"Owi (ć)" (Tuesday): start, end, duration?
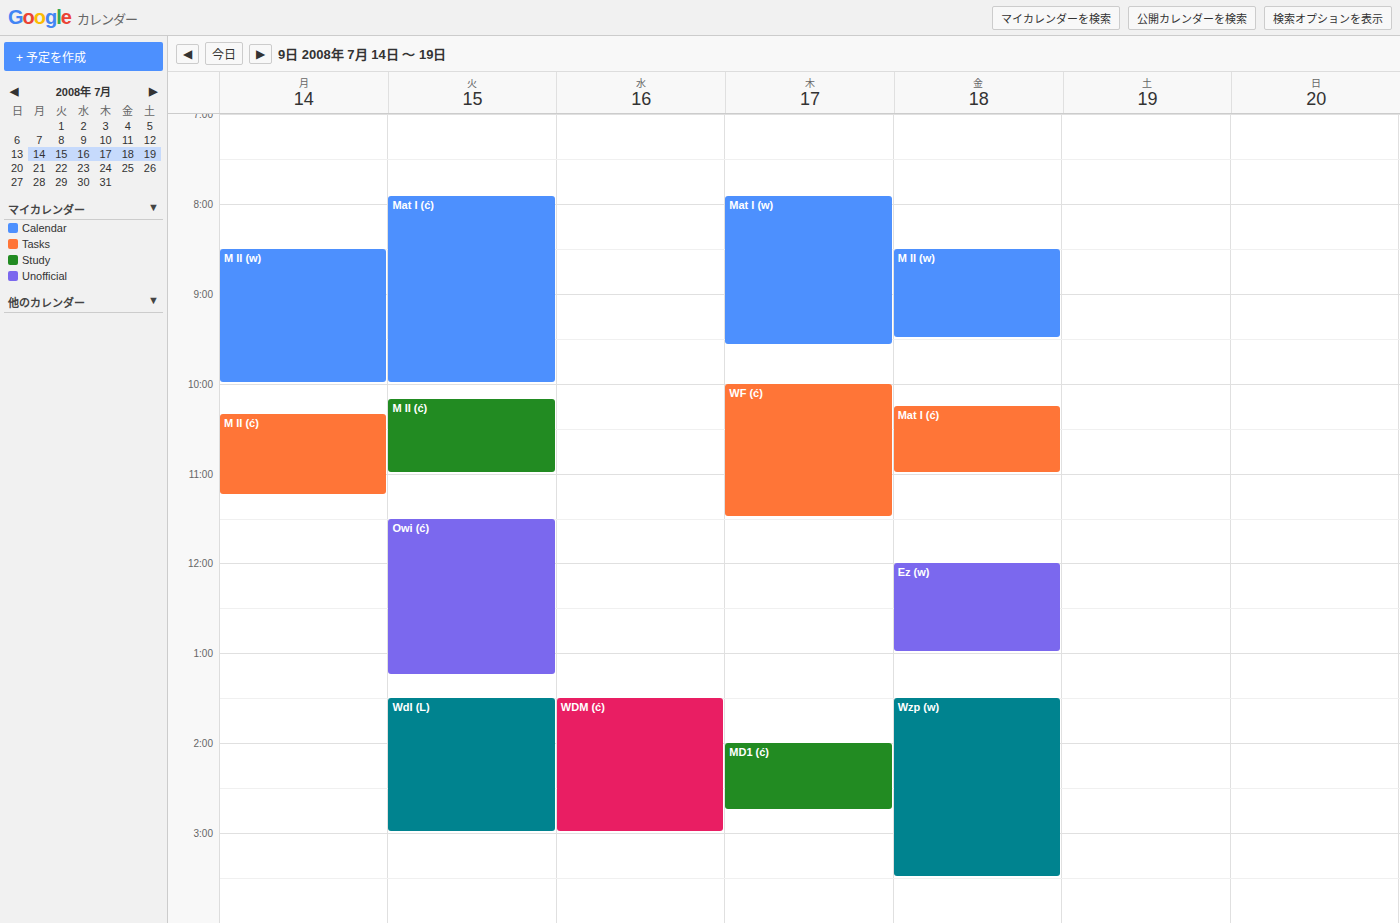
11:30 AM to 1:15 PM, 1 hour 45 minutes